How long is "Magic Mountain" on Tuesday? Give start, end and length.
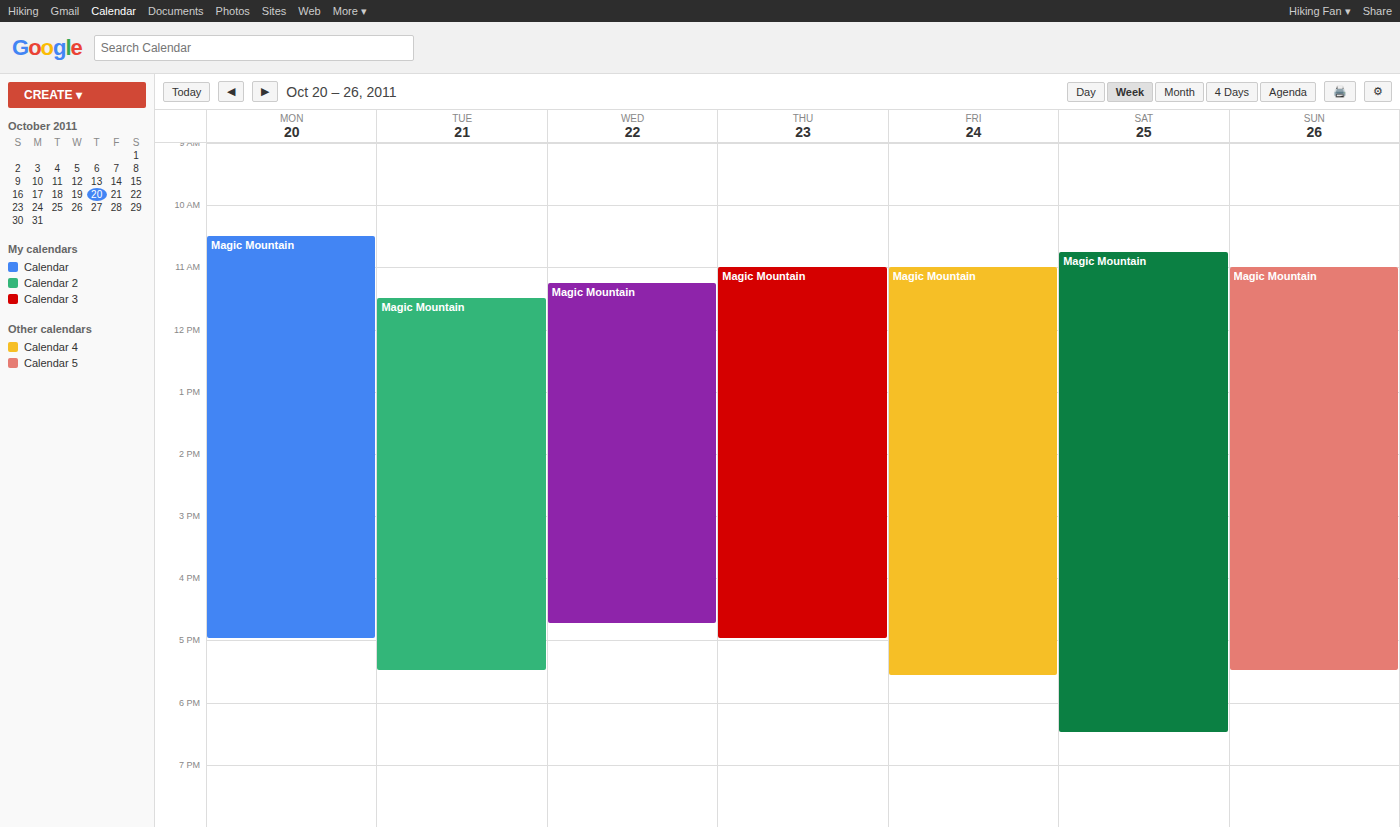
11:30 AM to 5:30 PM, 6 hours